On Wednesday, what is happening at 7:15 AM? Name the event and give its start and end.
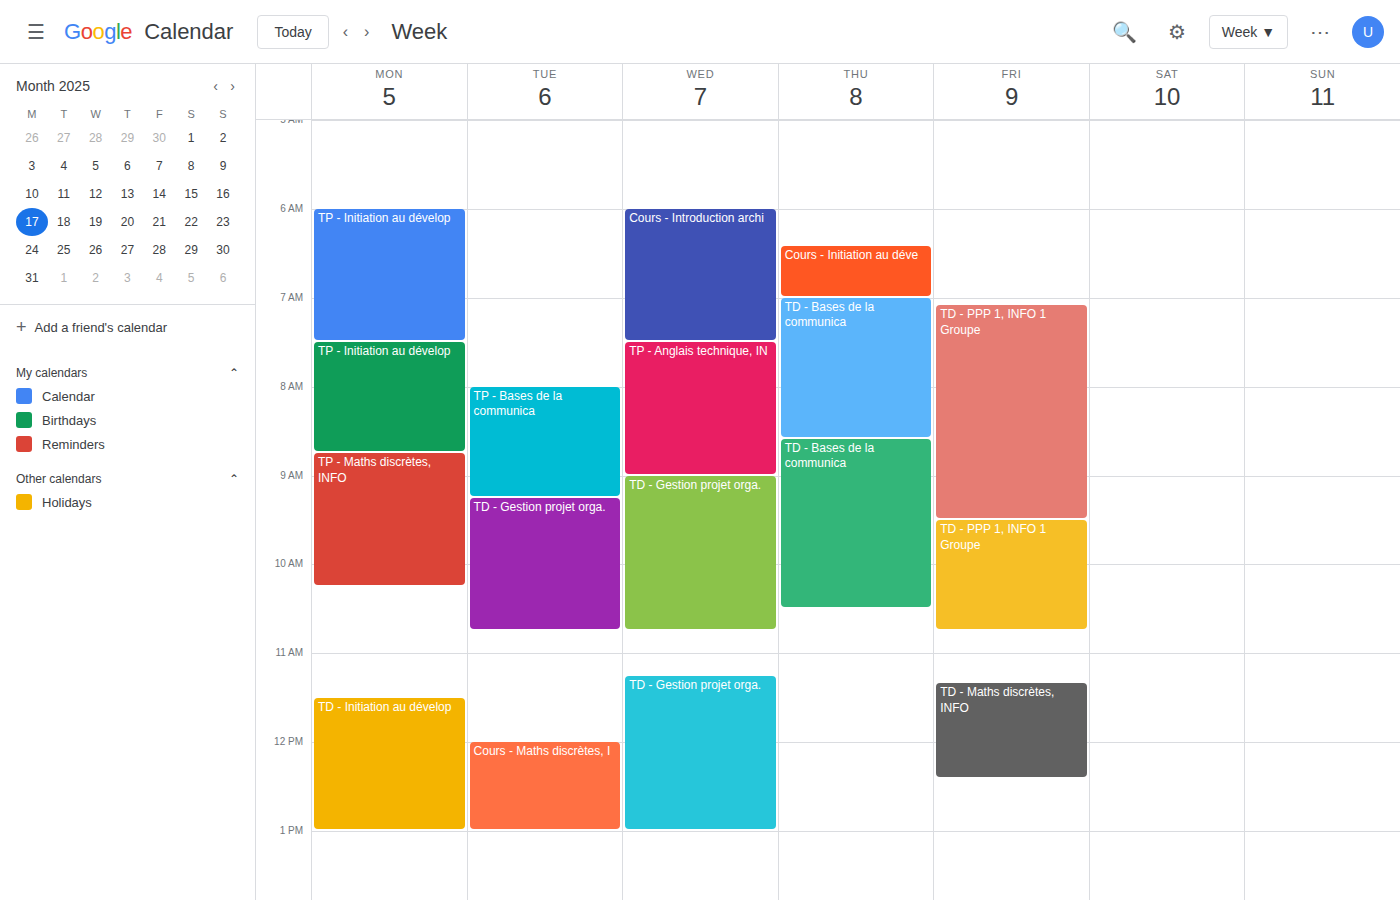
"Cours - Introduction archi", 6:00 AM to 7:30 AM